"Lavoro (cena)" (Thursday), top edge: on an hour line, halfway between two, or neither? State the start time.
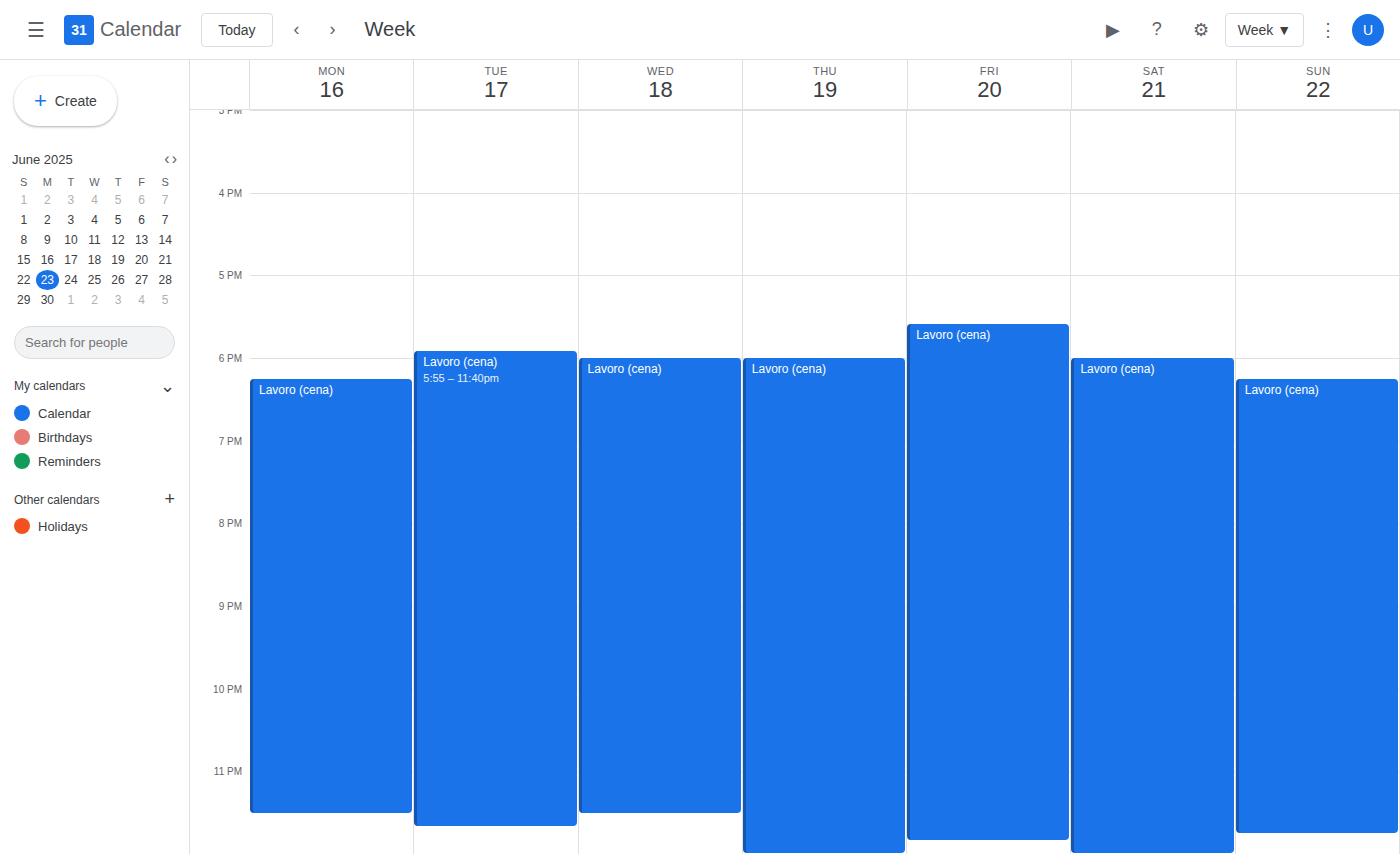
6:00 PM -- exactly on the 6 PM line.